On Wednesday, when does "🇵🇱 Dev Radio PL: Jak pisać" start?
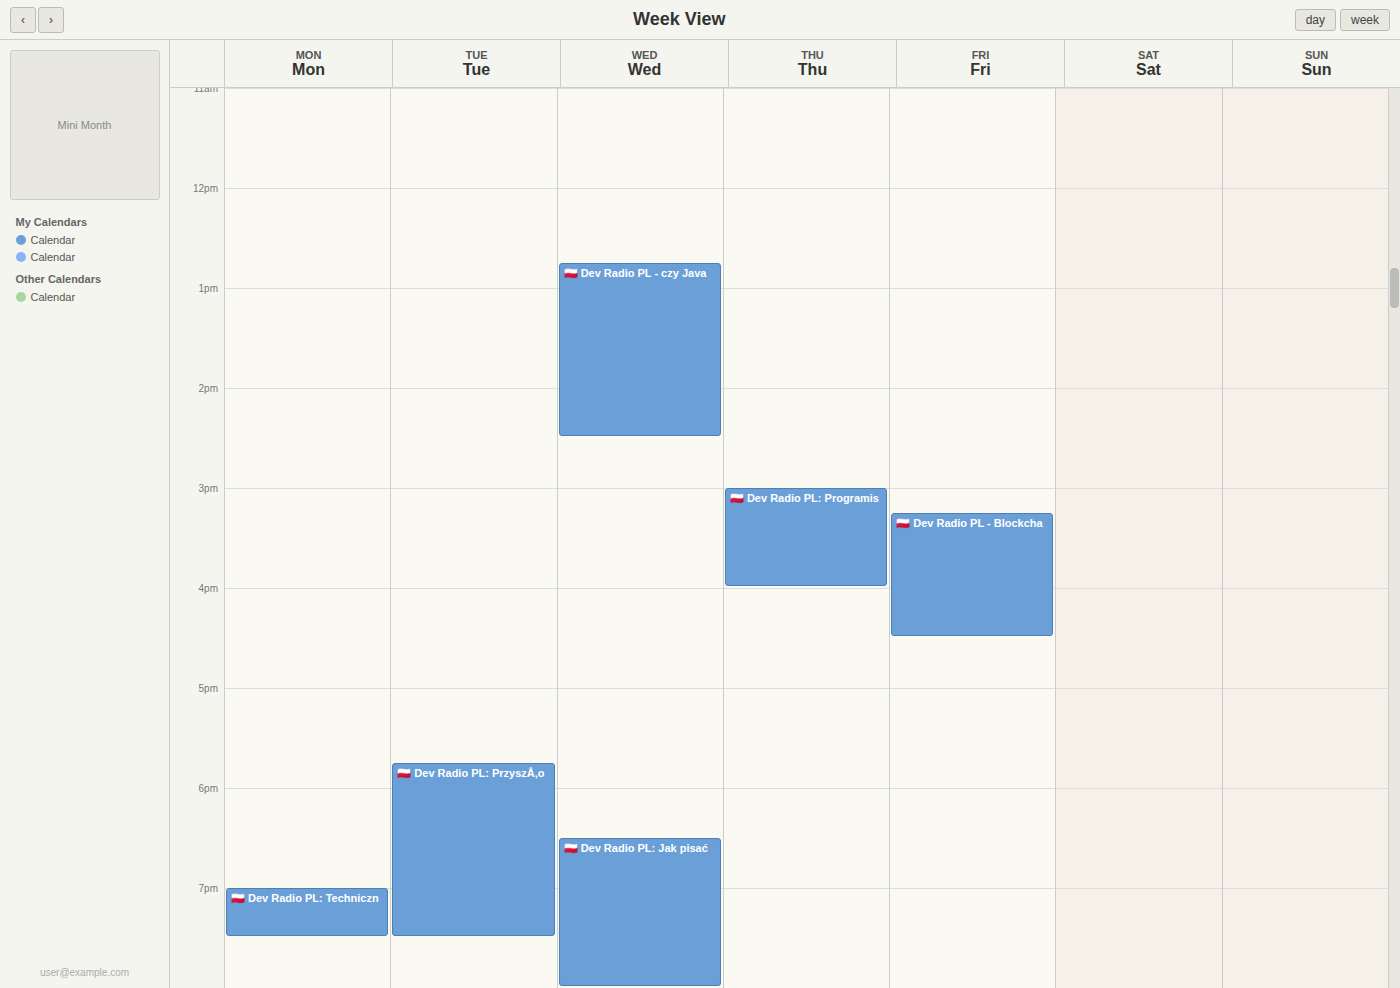
6:30 PM